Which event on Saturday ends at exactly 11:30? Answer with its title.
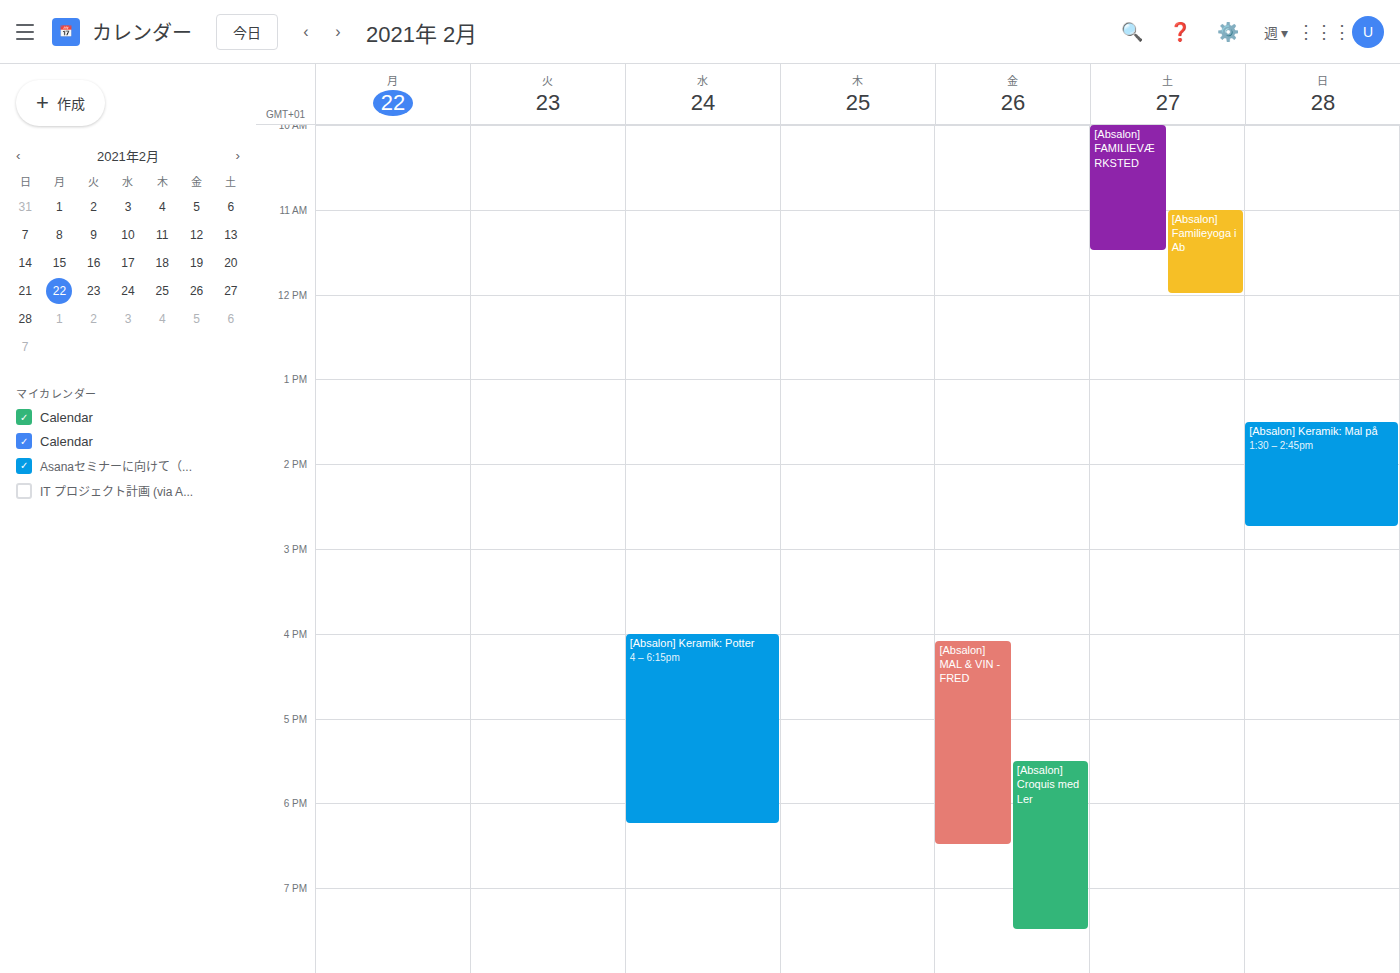
"[Absalon] FAMILIEVÆRKSTED"